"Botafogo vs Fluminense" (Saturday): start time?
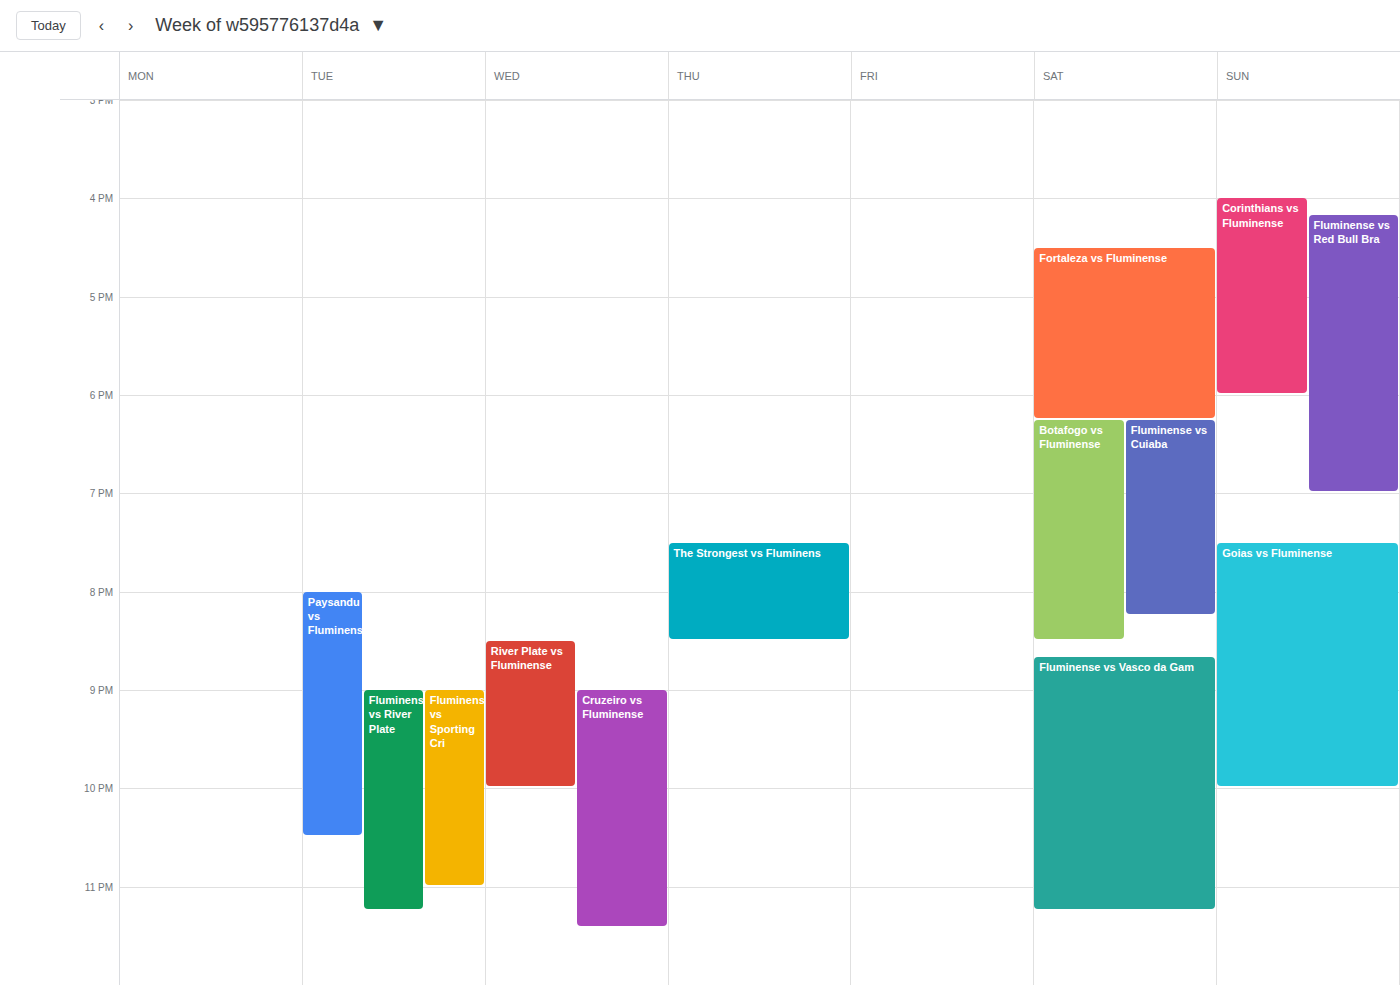
6:15 PM